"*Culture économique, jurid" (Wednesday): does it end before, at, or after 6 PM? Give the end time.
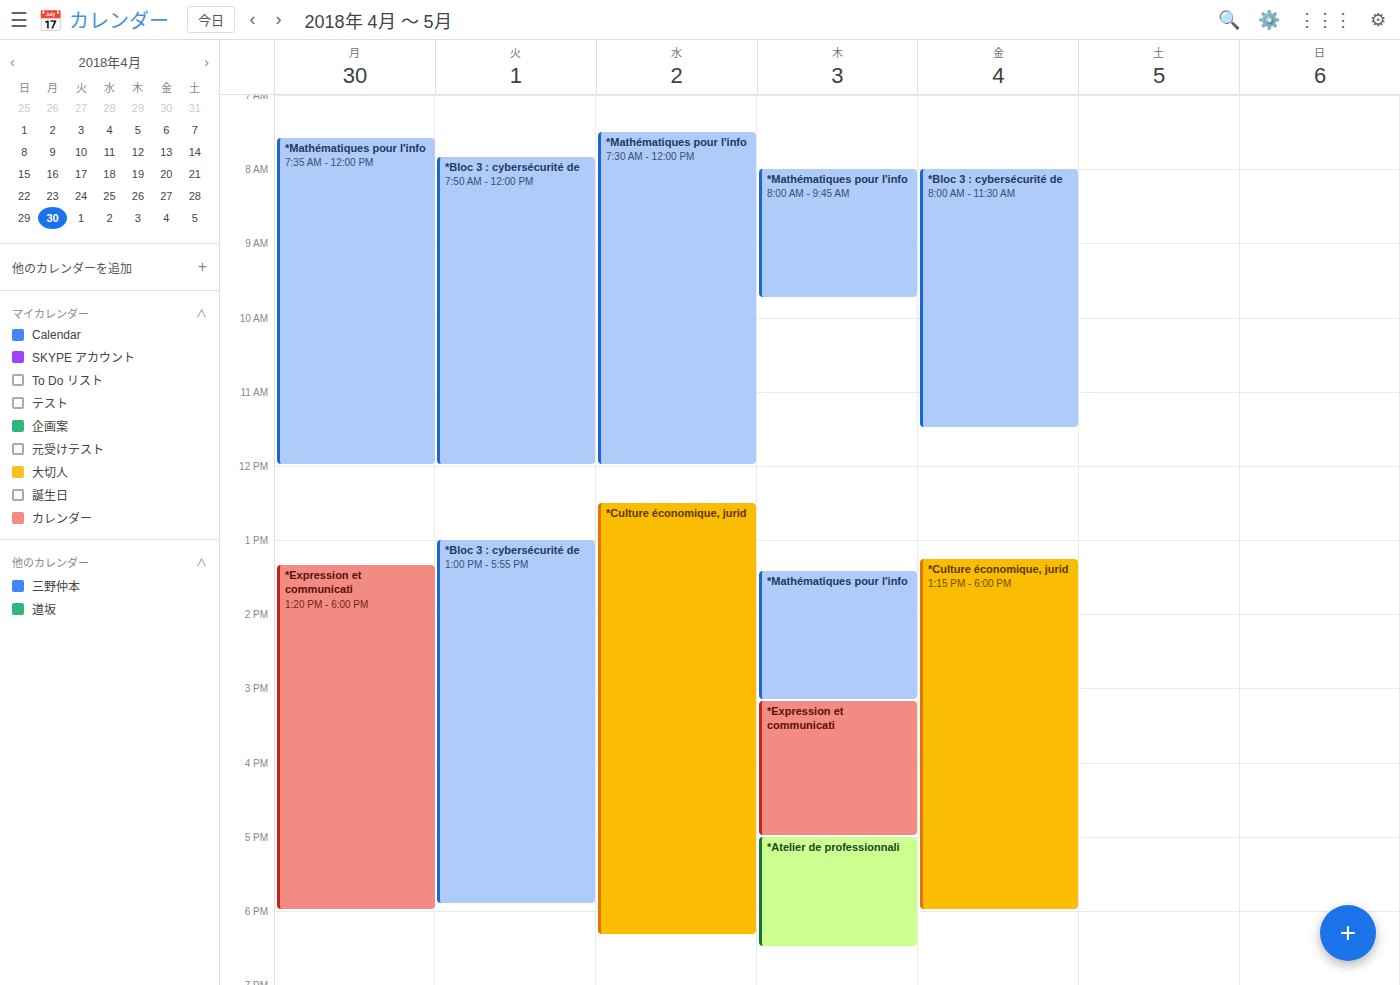
6:20 PM -- after 6 PM, 20 minutes below the 6 PM line.